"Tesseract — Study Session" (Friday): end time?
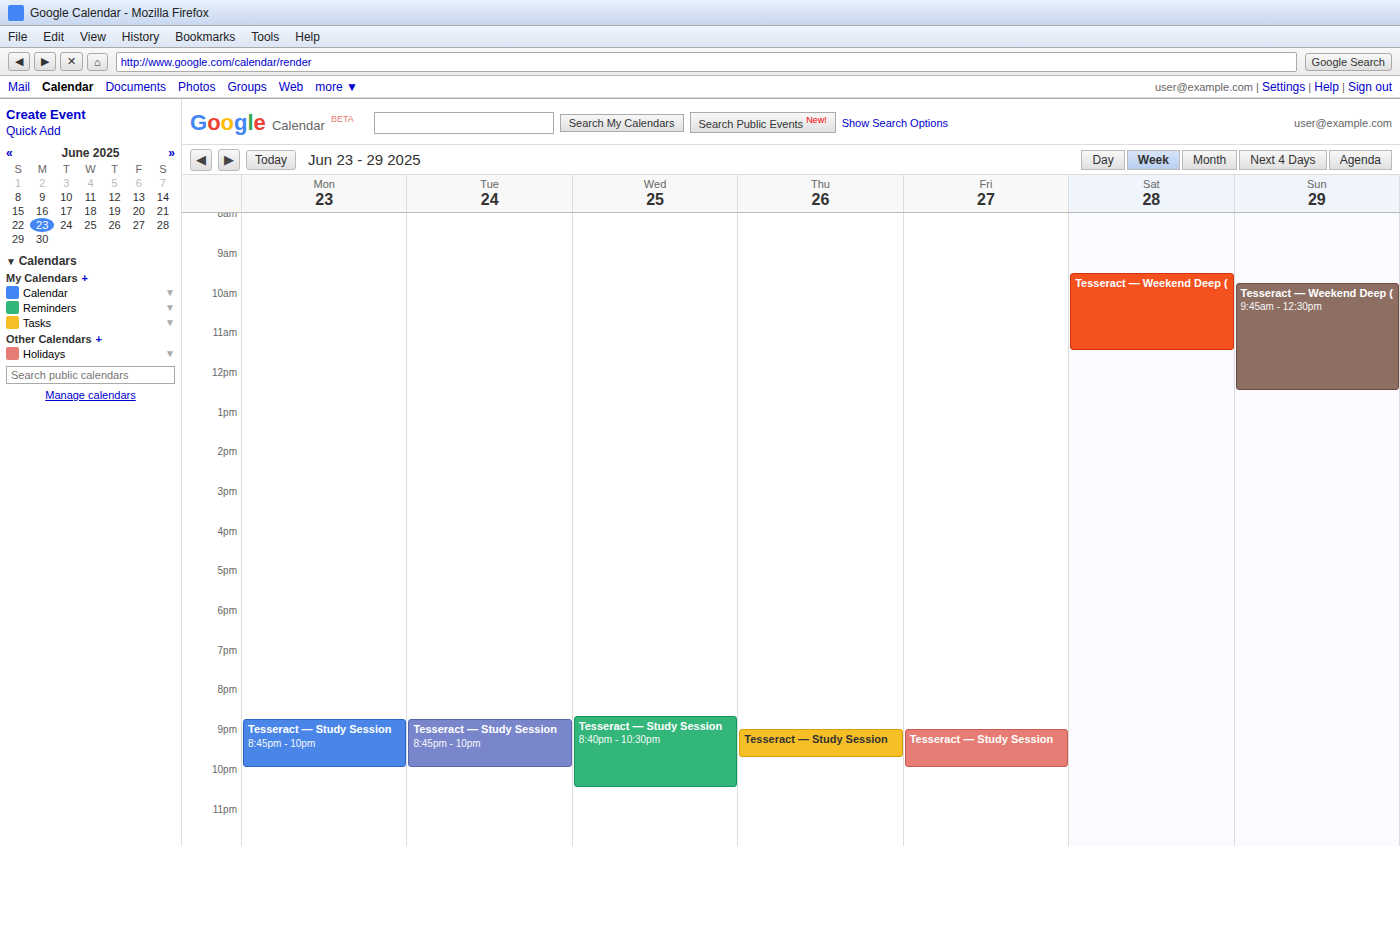
10:00 PM